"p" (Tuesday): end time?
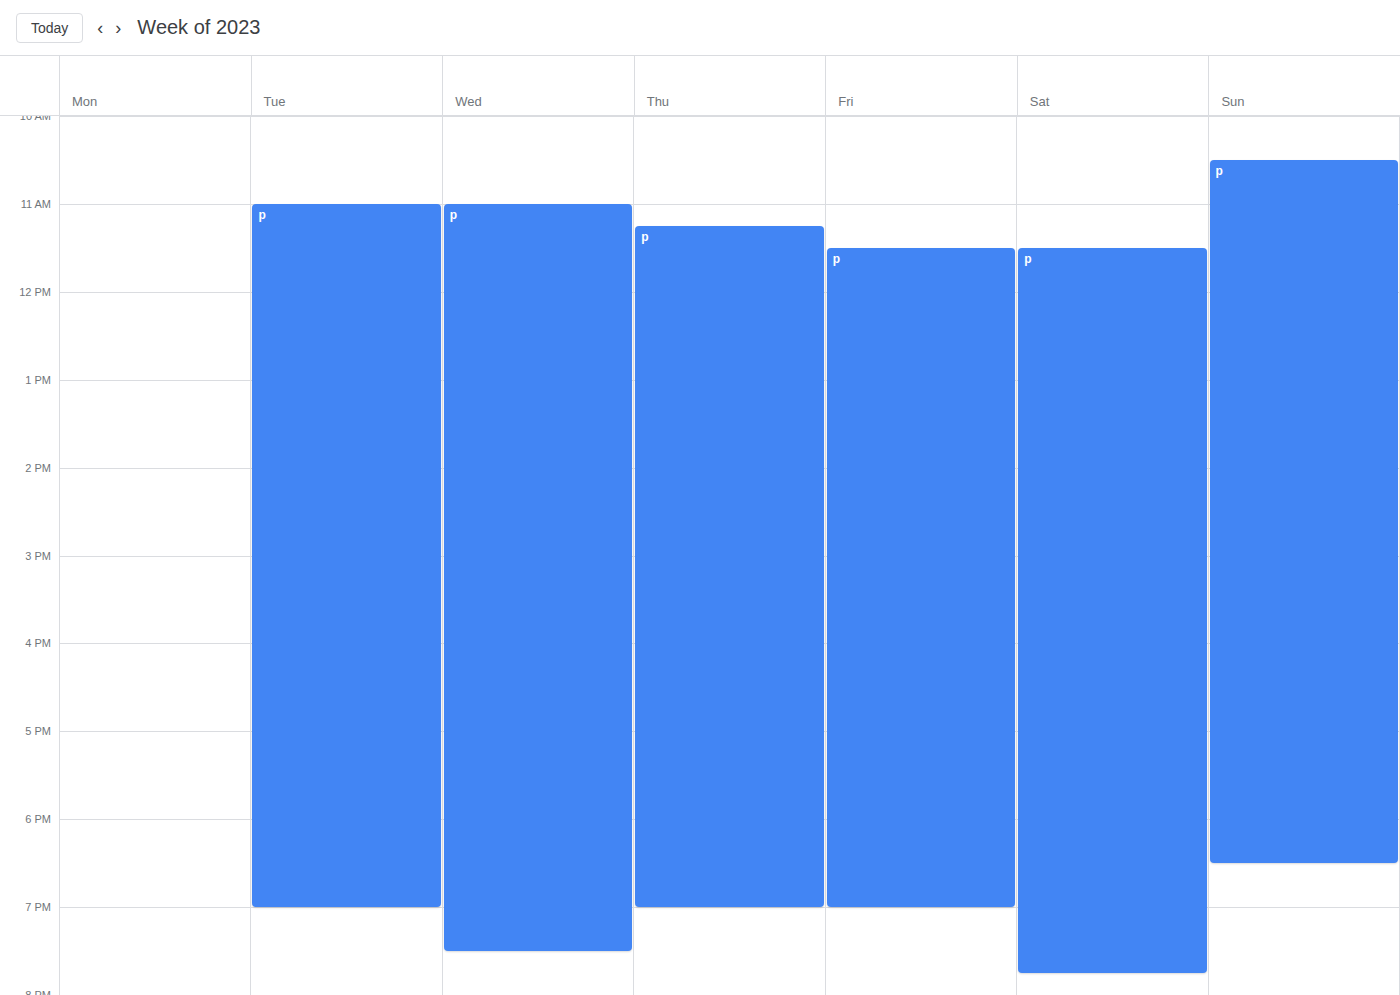
7:00 PM